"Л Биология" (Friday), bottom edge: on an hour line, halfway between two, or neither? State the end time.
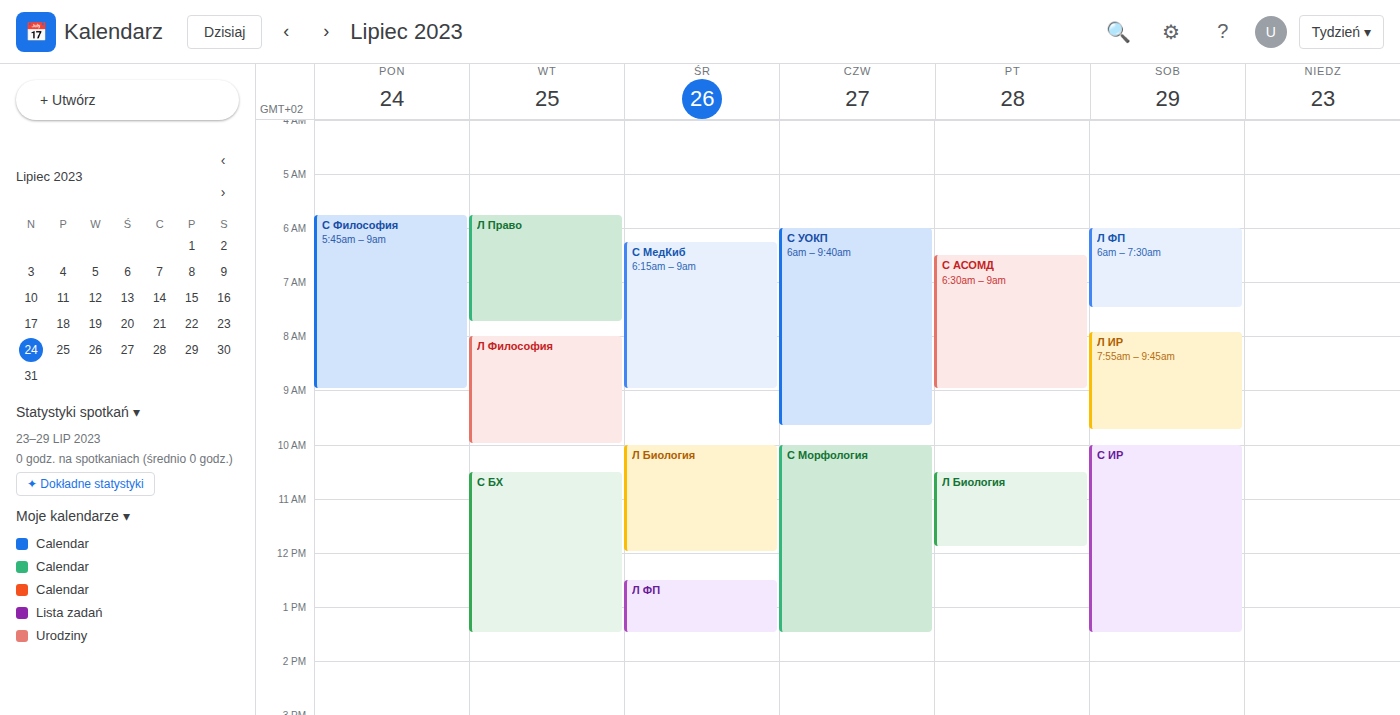
11:55 AM -- neither: 55 minutes below the 11 AM line and 5 minutes above the 12 PM line.